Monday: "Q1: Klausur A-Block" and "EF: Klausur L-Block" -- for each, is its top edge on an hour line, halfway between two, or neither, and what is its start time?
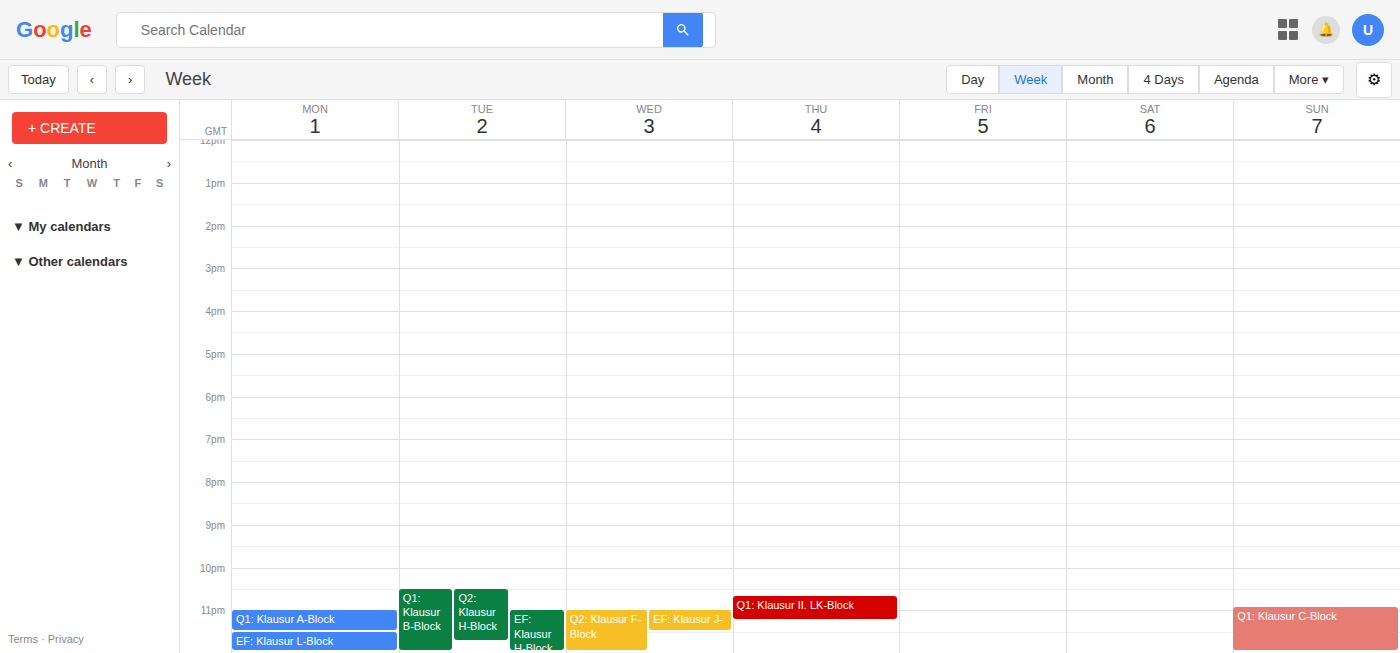
"Q1: Klausur A-Block": 11:00 PM, exactly on the 11 PM line. "EF: Klausur L-Block": 11:30 PM, halfway between the 11 PM and 12 AM lines.